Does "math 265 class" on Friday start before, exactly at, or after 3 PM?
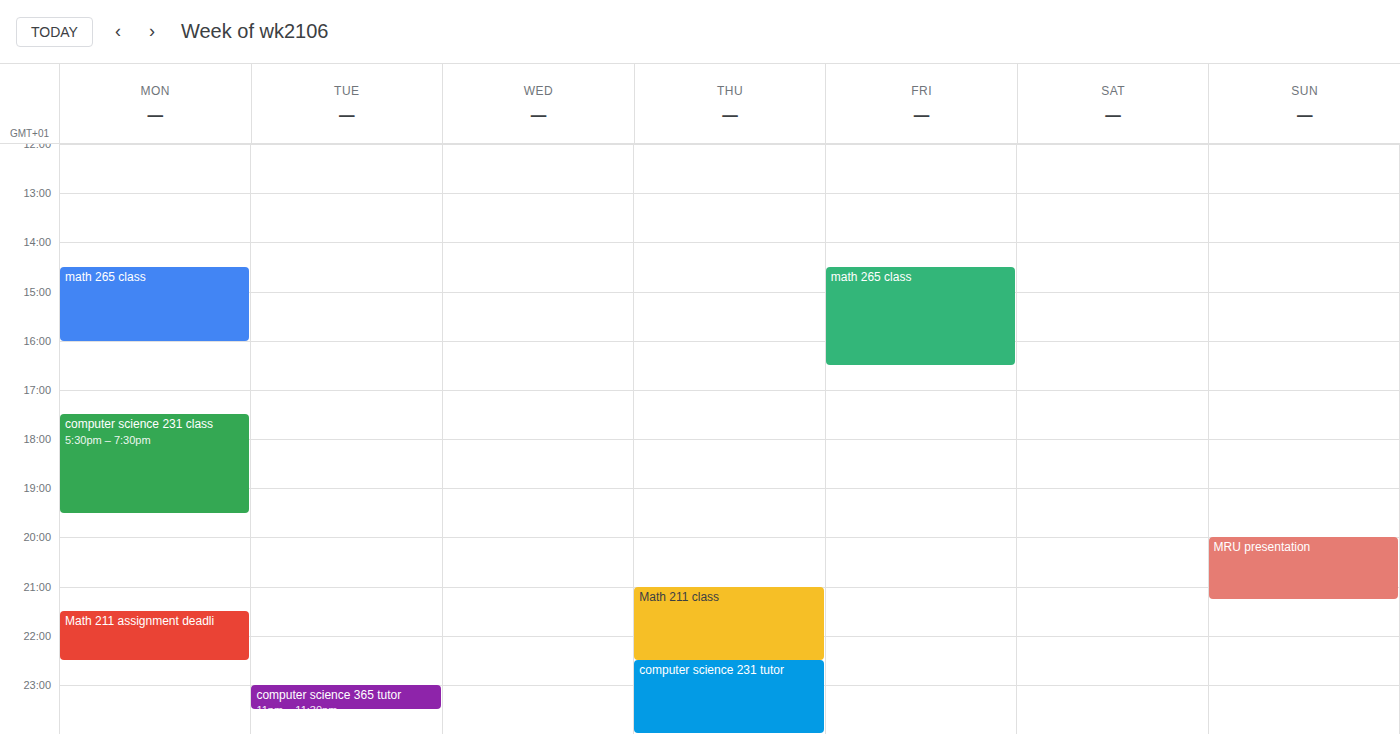
2:30 PM -- before 3 PM, 30 minutes above the 3 PM line.